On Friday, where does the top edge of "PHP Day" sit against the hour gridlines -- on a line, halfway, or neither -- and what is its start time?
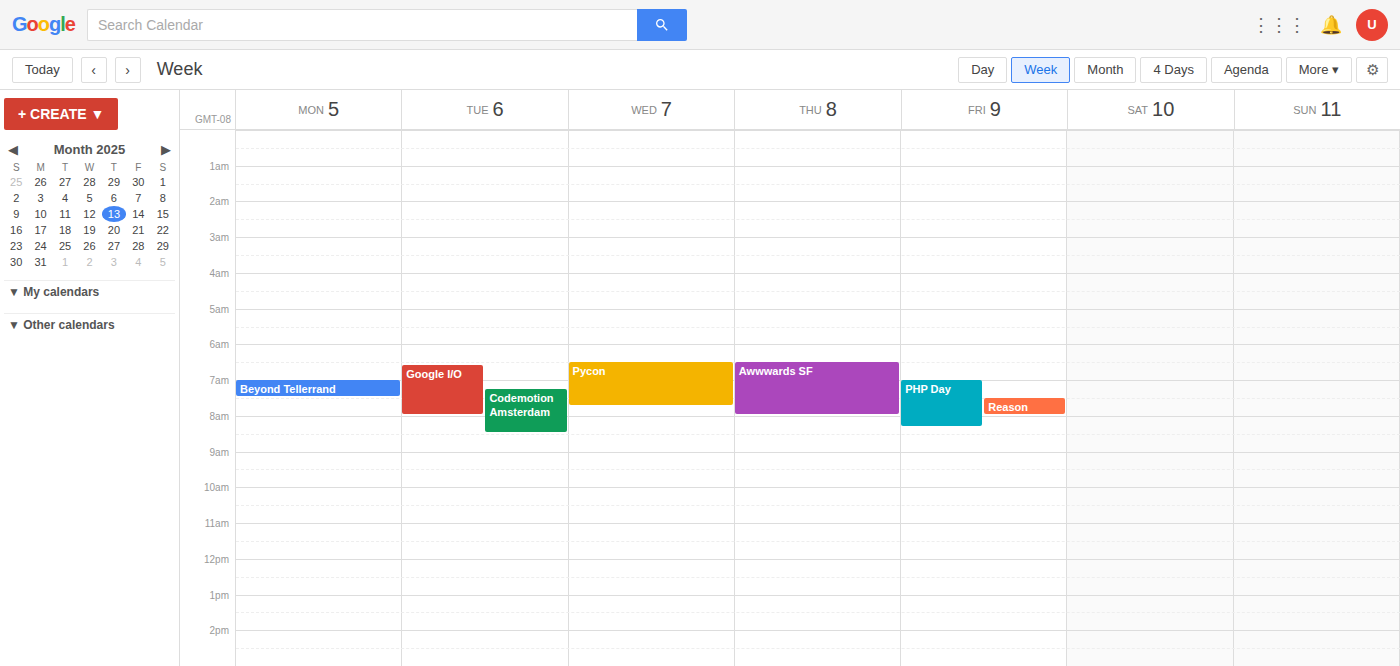
7:00 AM -- exactly on the 7 AM line.